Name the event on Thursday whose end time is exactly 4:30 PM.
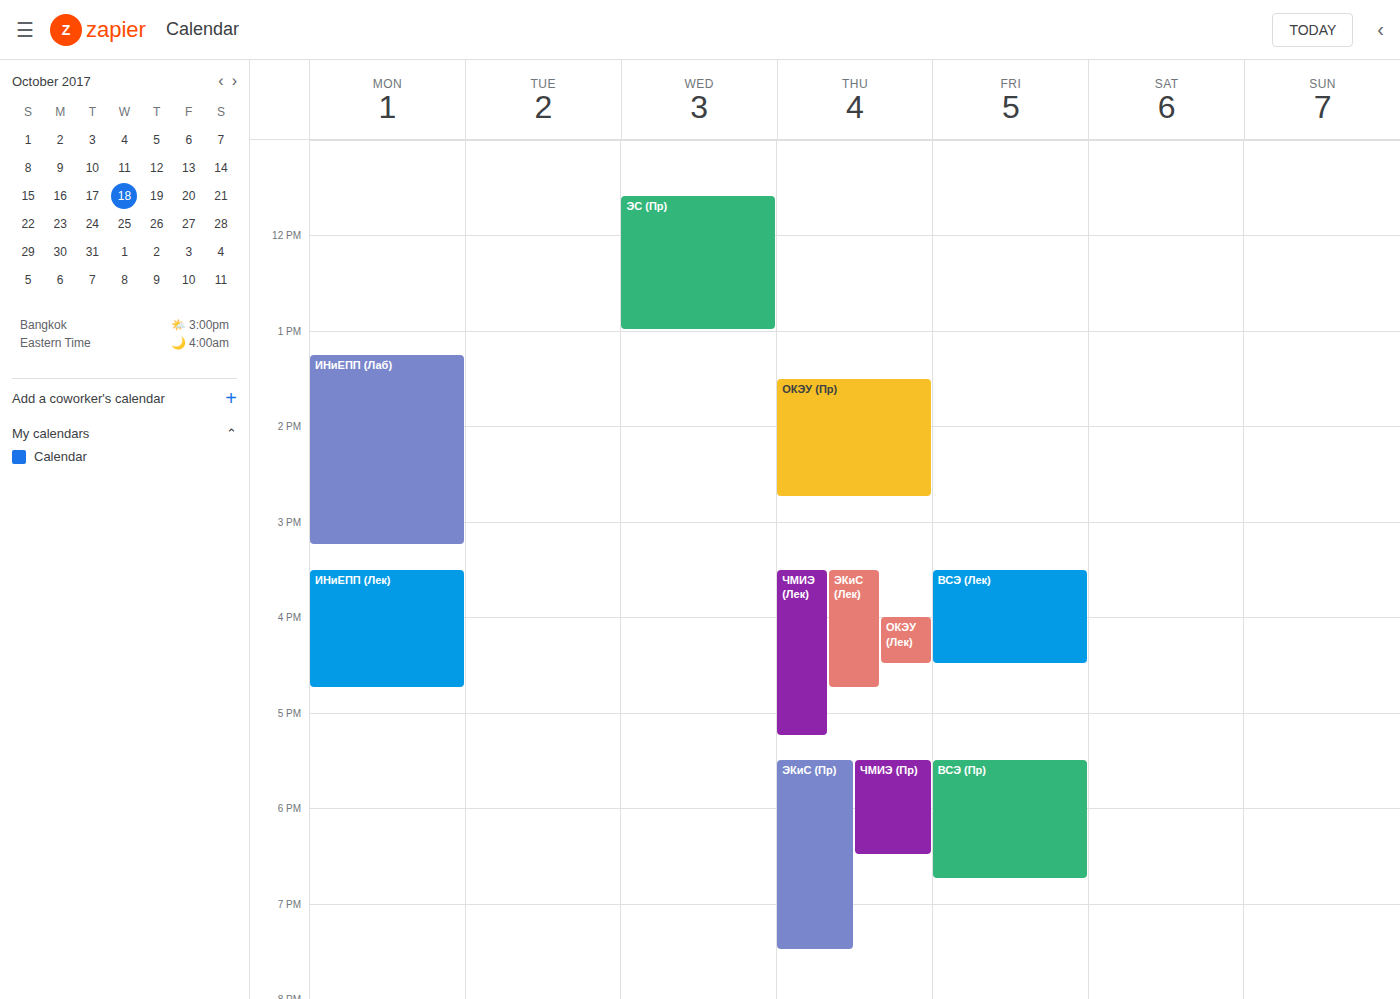
"ОКЭУ (Лек)"